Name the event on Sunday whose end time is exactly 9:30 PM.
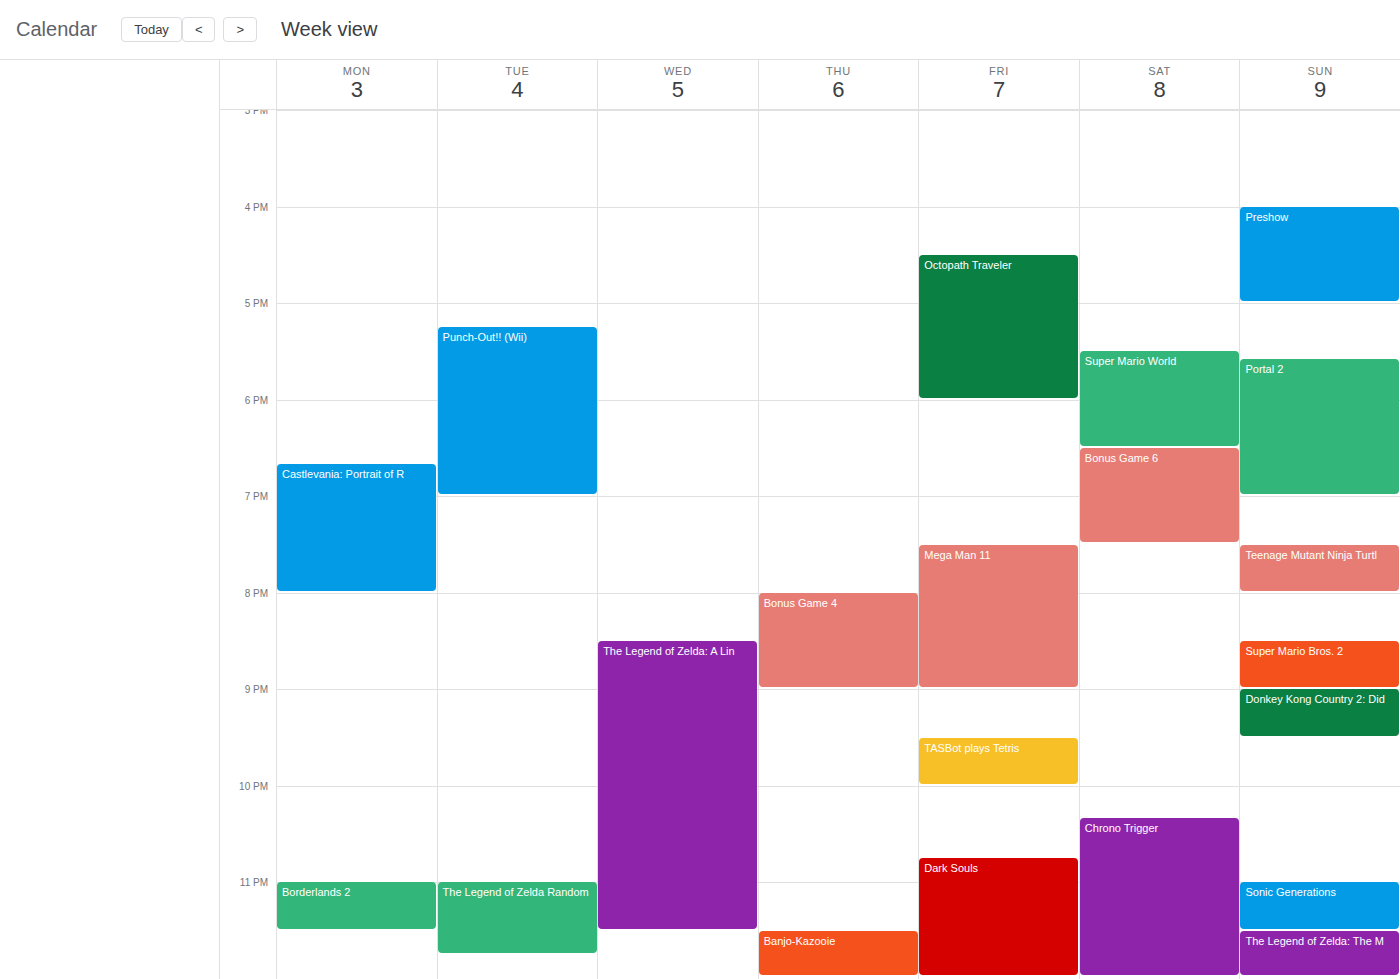
"Donkey Kong Country 2: Did"